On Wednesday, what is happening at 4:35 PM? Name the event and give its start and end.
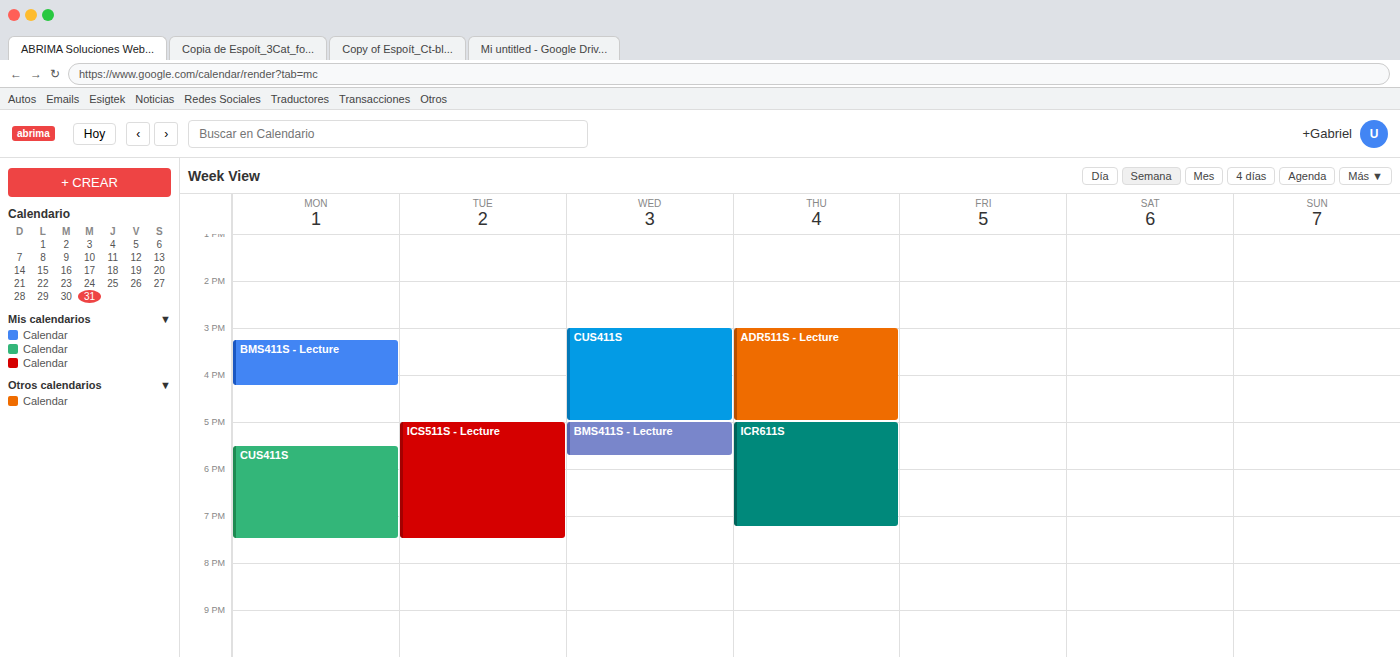
"CUS411S", 3:00 PM to 5:00 PM